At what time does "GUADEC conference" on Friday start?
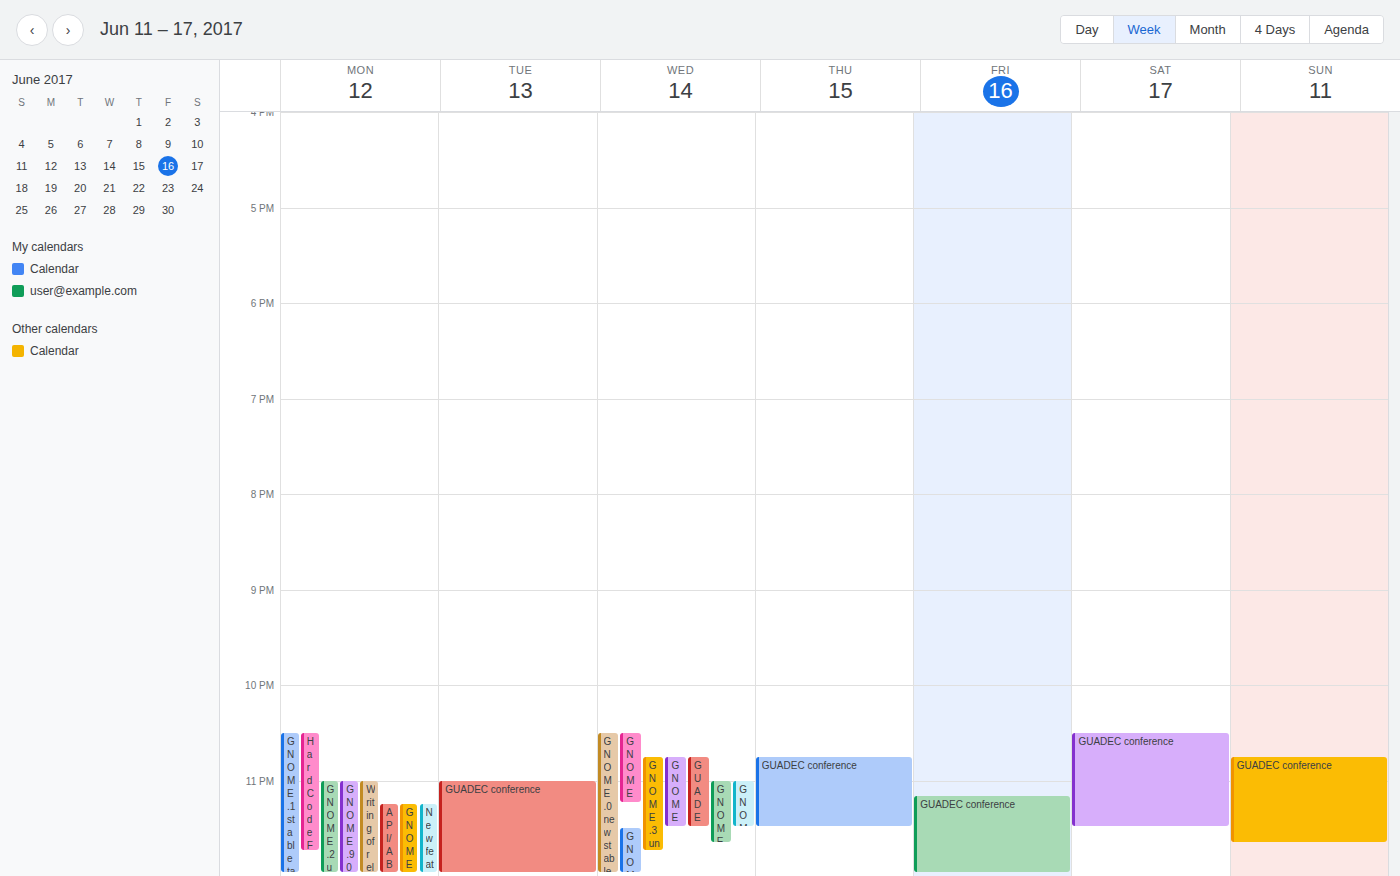
11:10 PM